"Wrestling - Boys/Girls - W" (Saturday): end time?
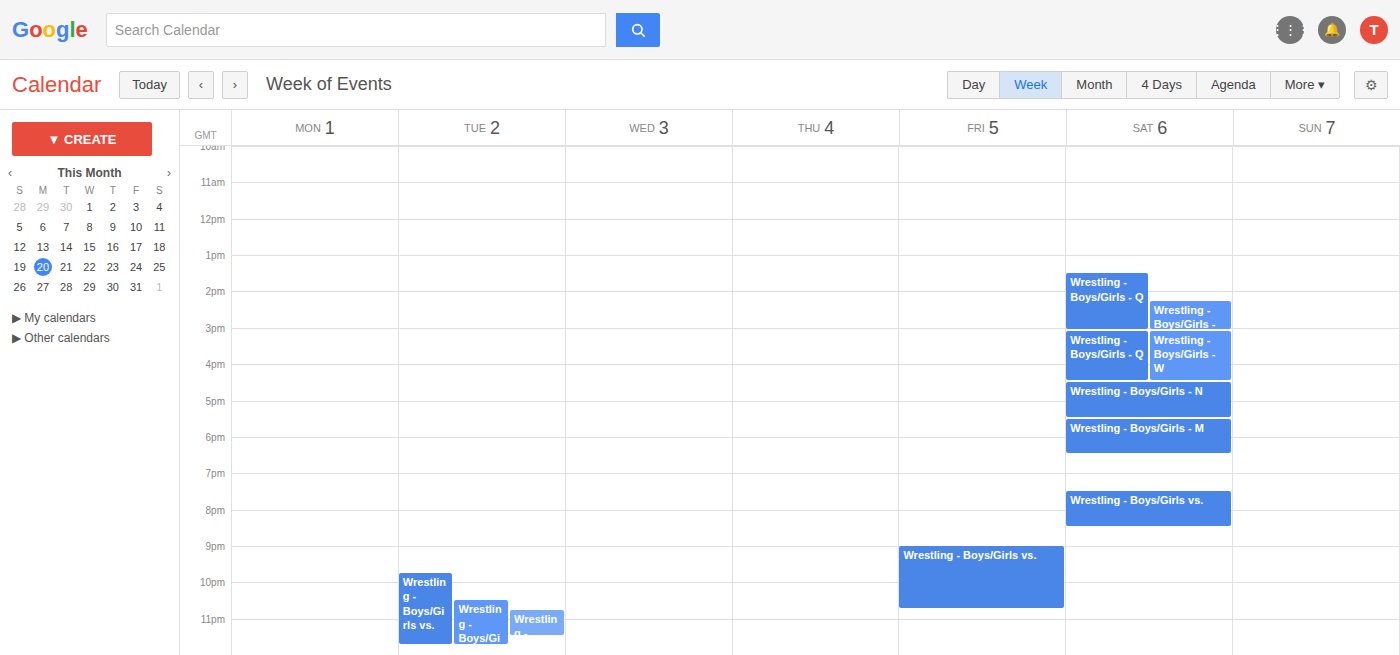
4:30 PM